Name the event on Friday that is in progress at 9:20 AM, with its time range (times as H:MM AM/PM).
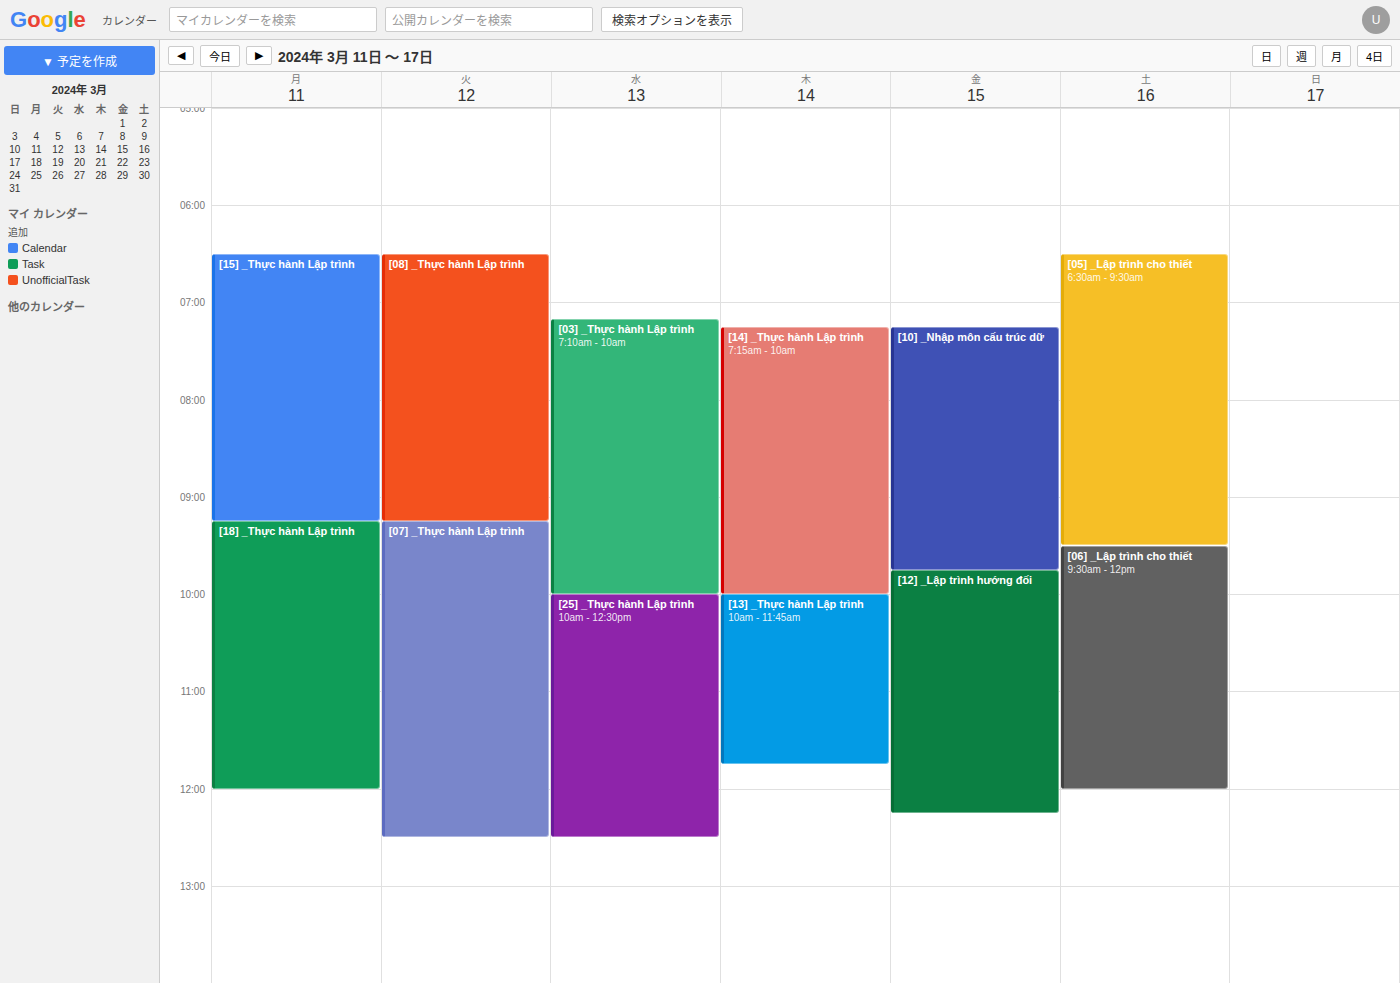
"[10] _Nhập môn cấu trúc dữ", 7:15 AM to 9:45 AM